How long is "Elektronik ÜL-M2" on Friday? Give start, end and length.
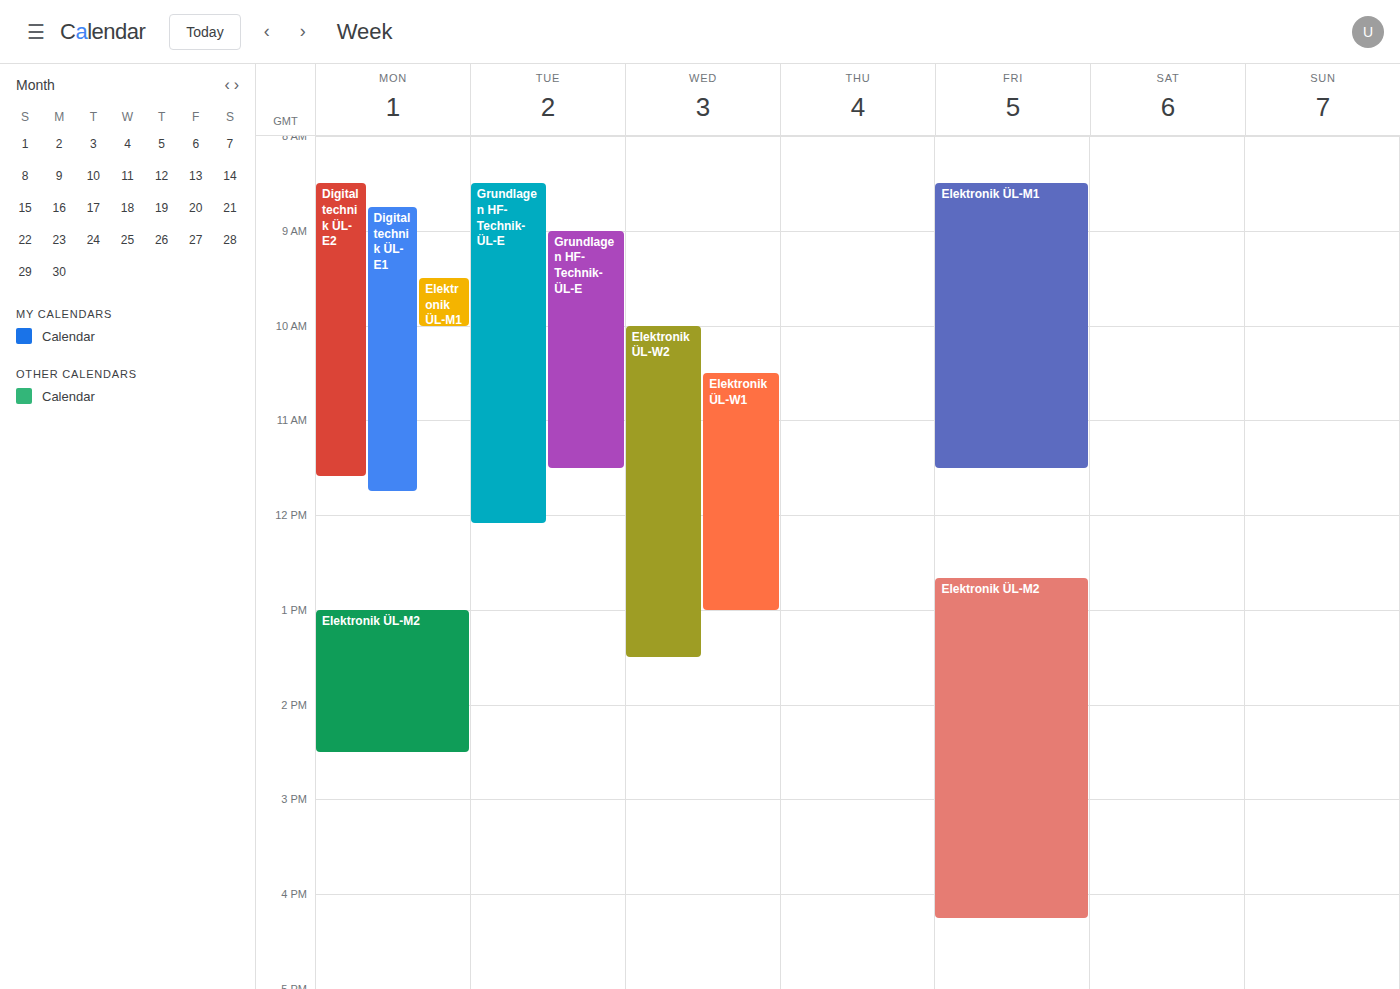
12:40 PM to 4:15 PM, 3 hours 35 minutes